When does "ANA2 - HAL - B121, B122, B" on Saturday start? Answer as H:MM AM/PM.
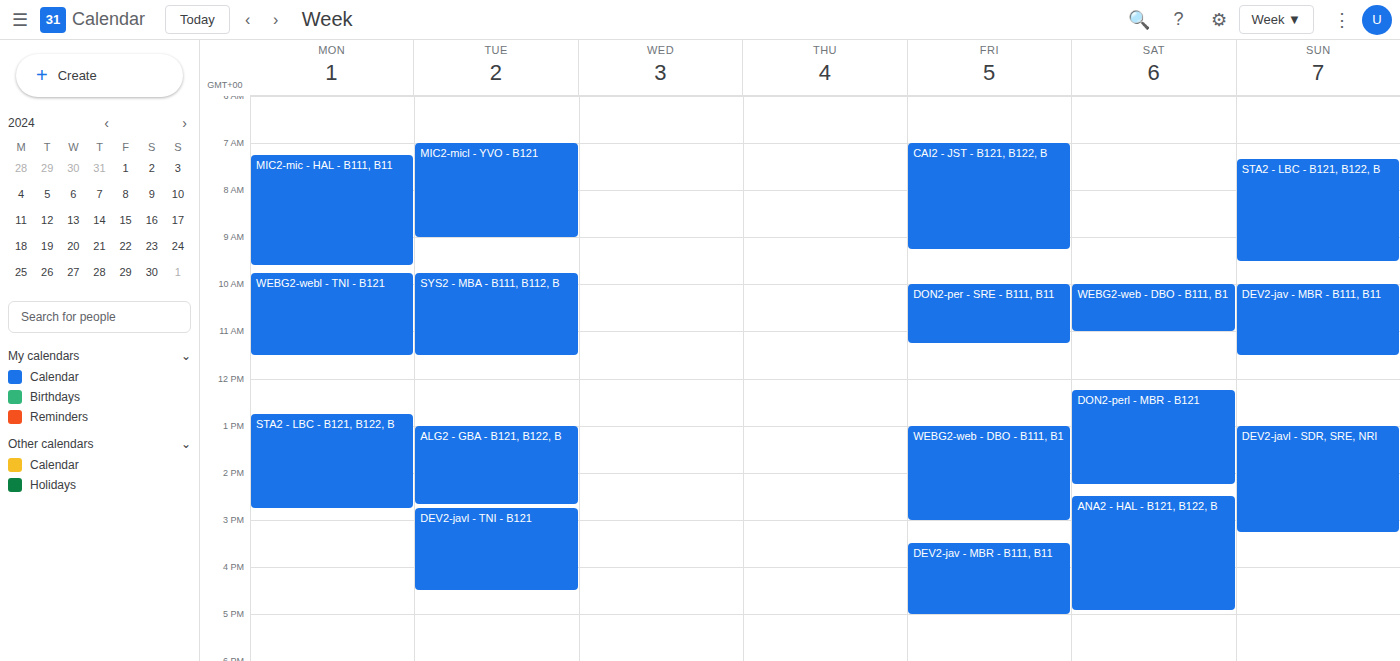
2:30 PM